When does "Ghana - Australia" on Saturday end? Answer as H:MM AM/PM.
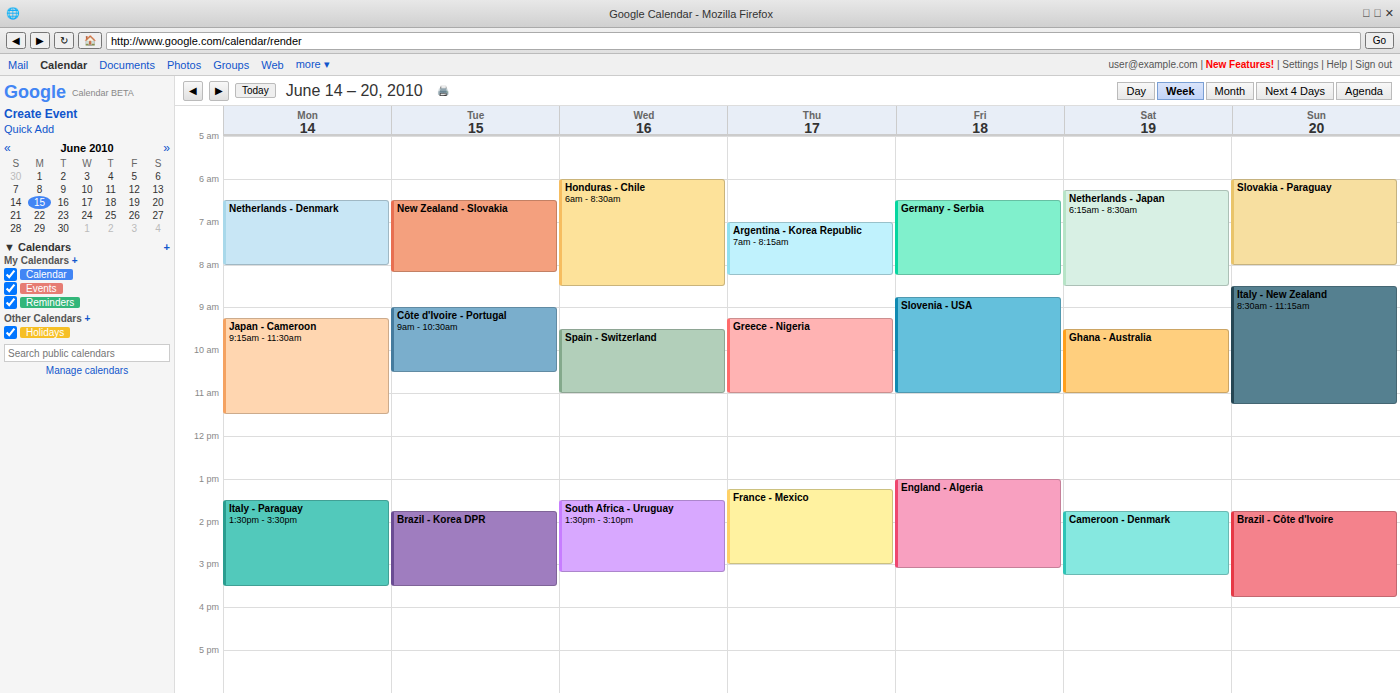
11:00 AM